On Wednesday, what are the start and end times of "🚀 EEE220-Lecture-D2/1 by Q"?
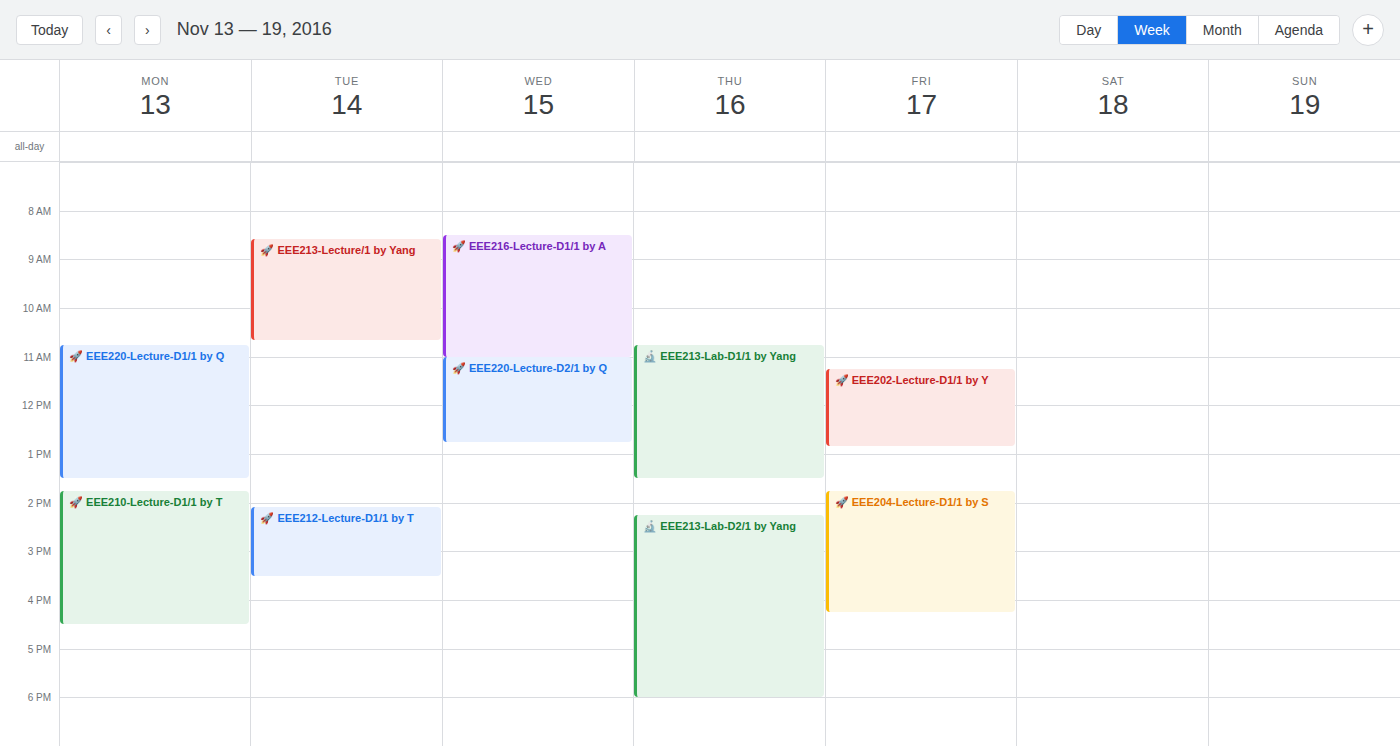
11:00 AM to 12:45 PM